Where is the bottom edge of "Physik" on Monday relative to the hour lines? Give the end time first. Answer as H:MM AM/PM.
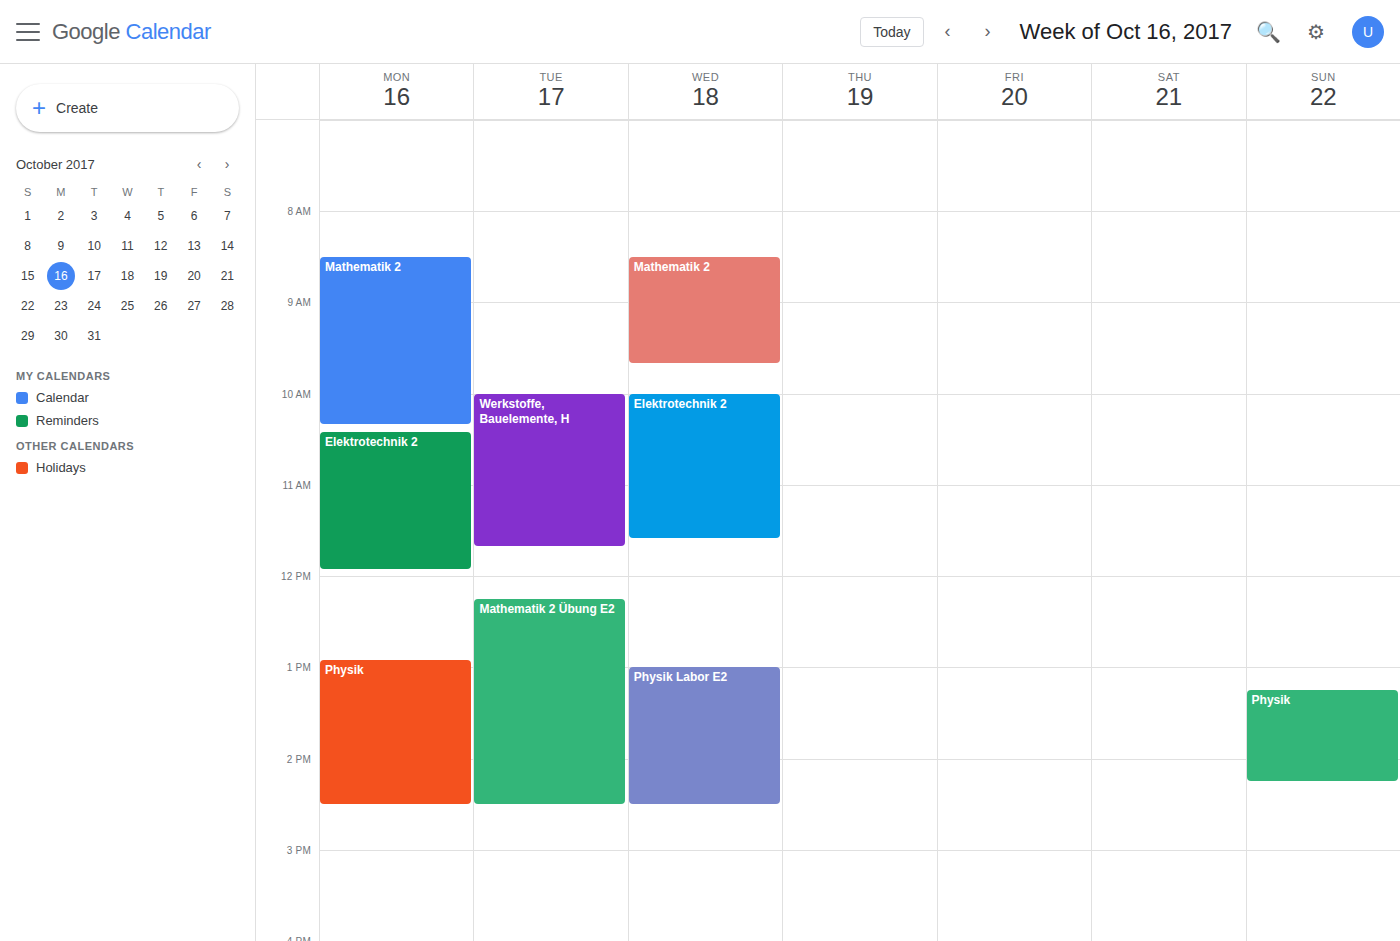
2:30 PM -- halfway between the 2 PM and 3 PM lines.